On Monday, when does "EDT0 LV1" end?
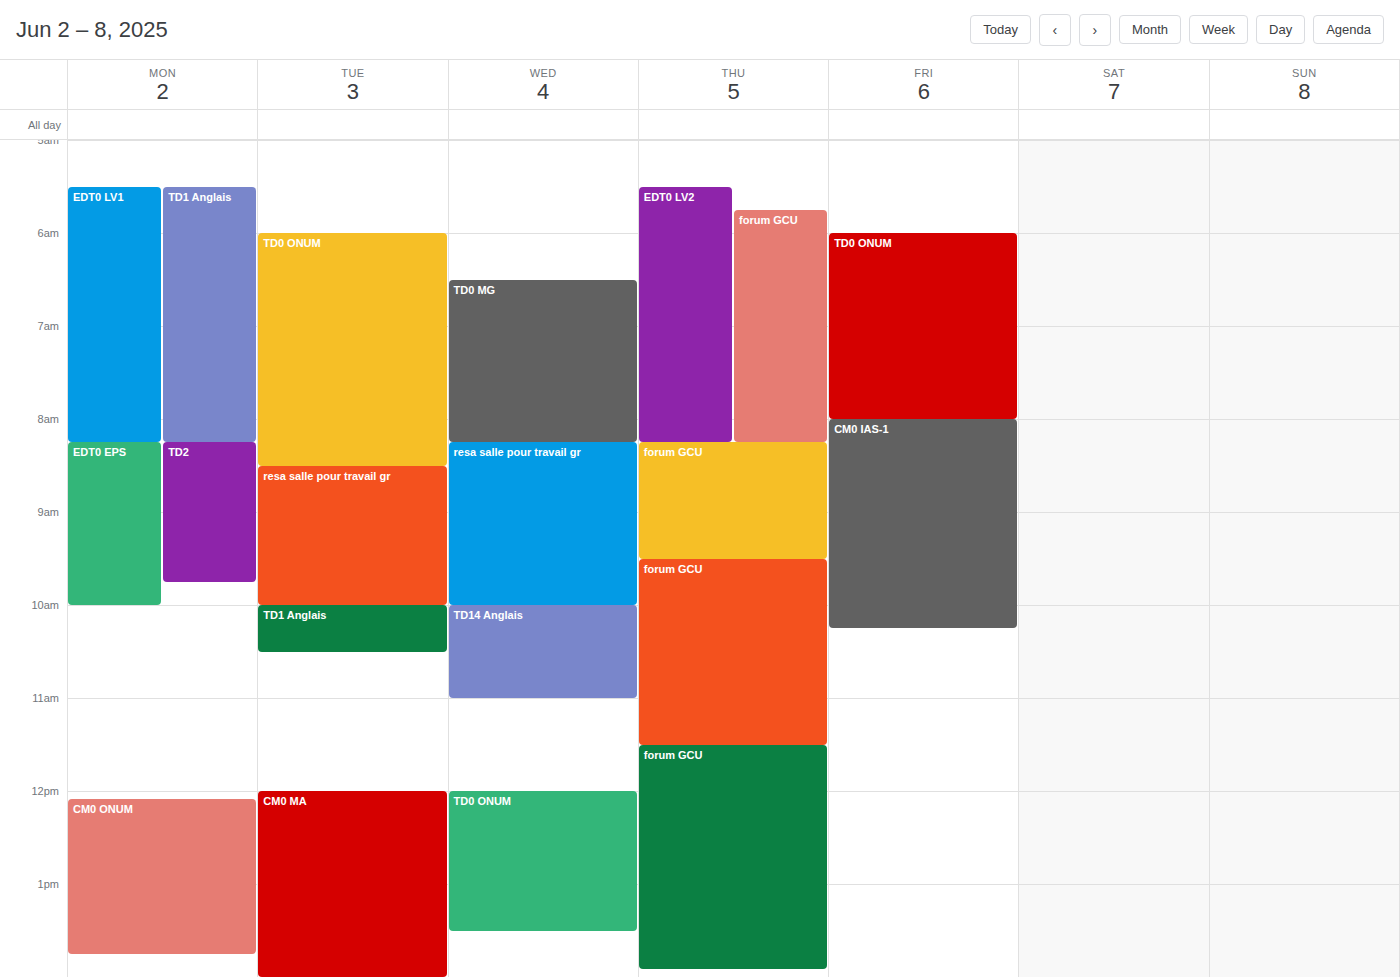
8:15 AM